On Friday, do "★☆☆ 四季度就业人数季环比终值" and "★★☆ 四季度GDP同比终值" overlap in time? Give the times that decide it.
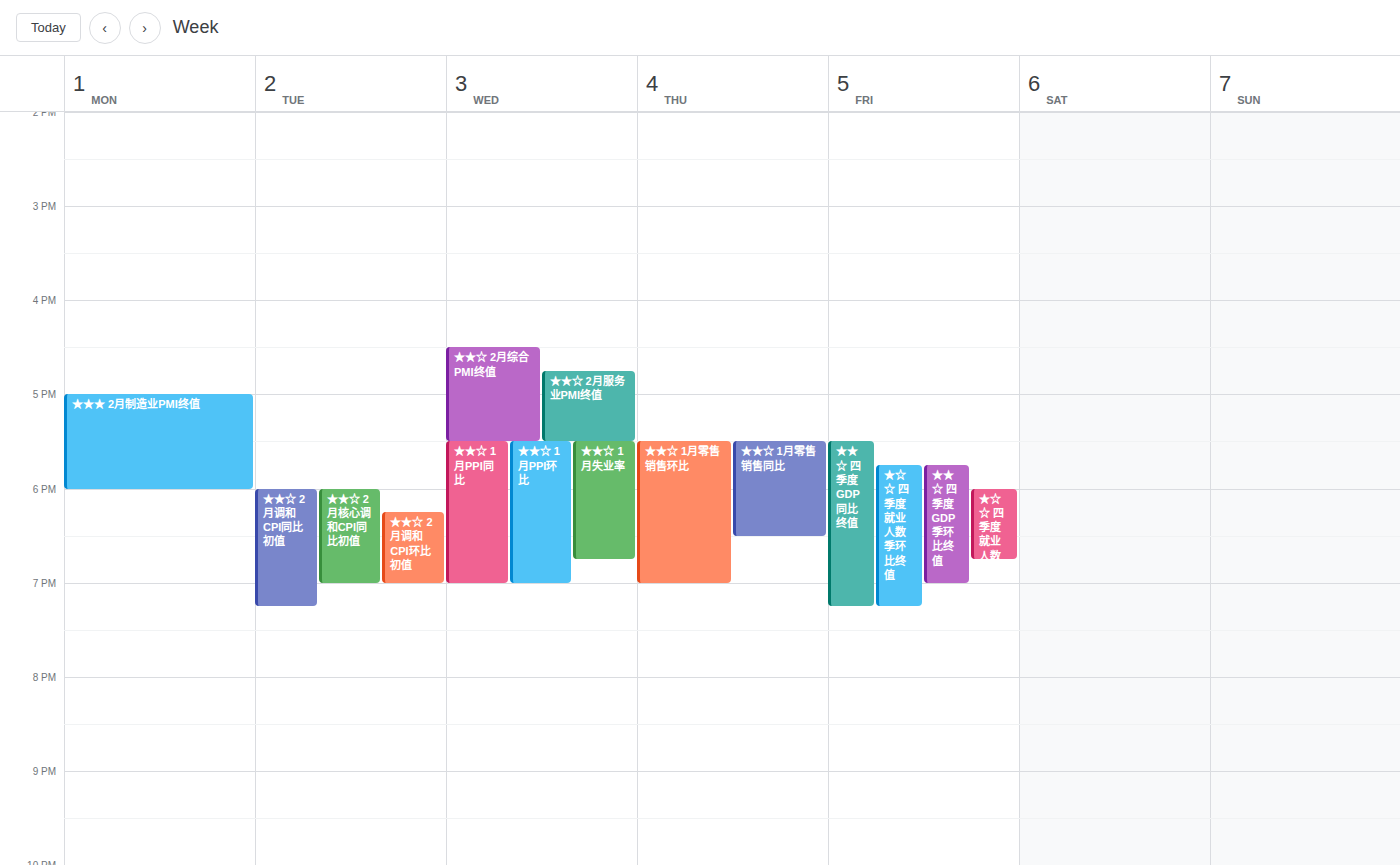
"★☆☆ 四季度就业人数季环比终值" starts at 17:45, before "★★☆ 四季度GDP同比终值" ends at 19:15 -- they overlap.